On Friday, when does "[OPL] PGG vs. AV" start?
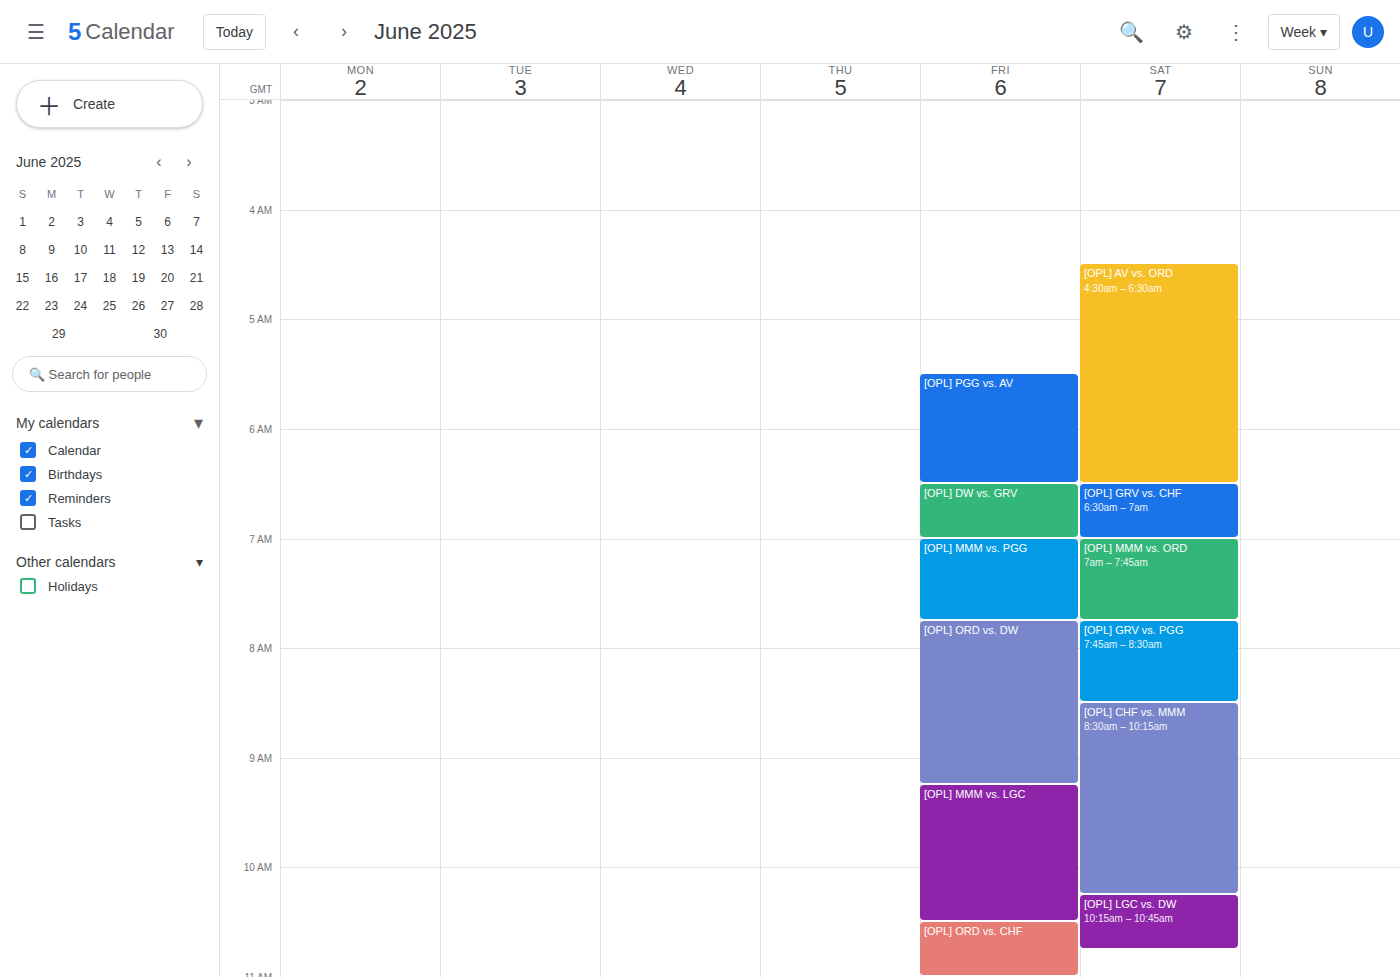
05:30